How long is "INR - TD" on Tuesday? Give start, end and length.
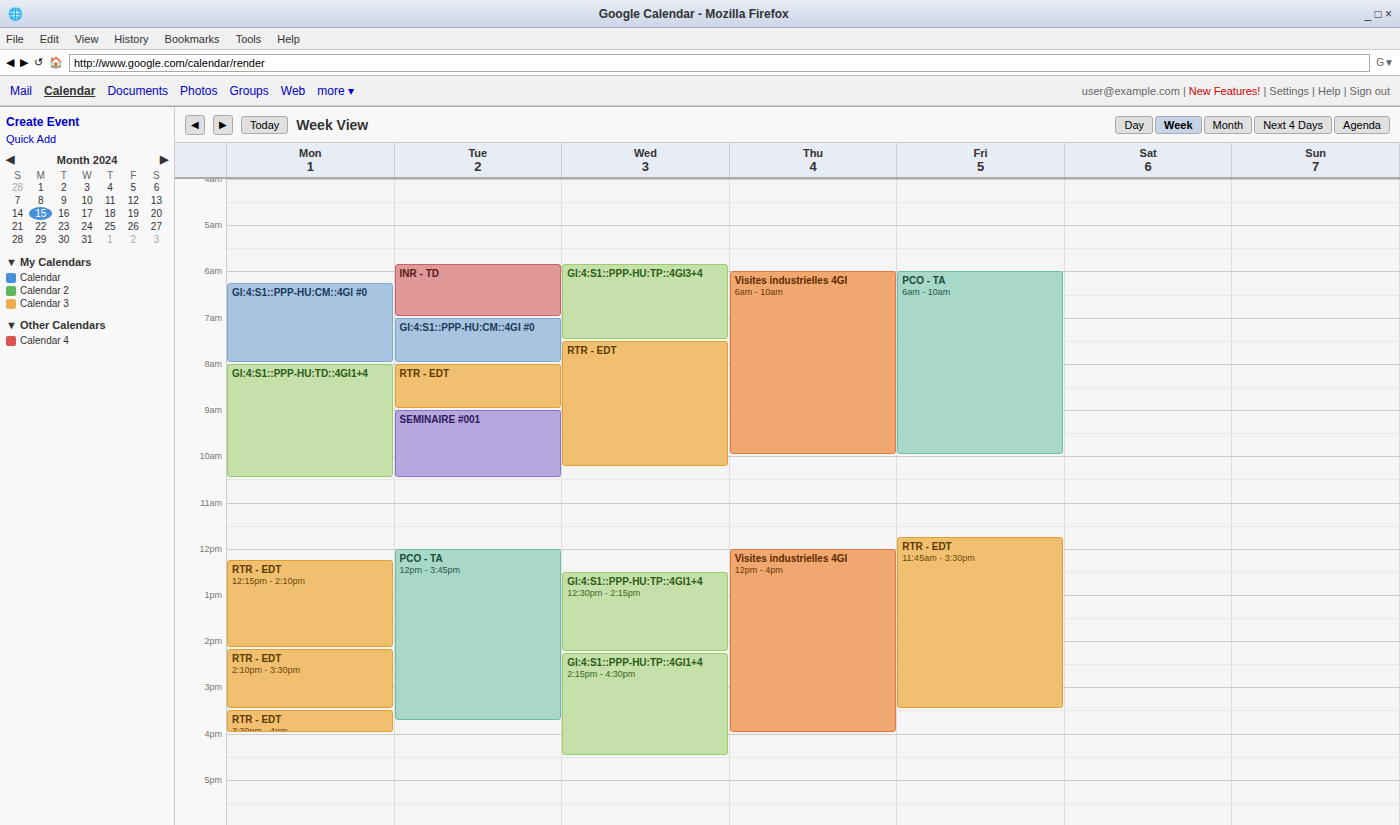
5:50 AM to 7:00 AM, 1 hour 10 minutes